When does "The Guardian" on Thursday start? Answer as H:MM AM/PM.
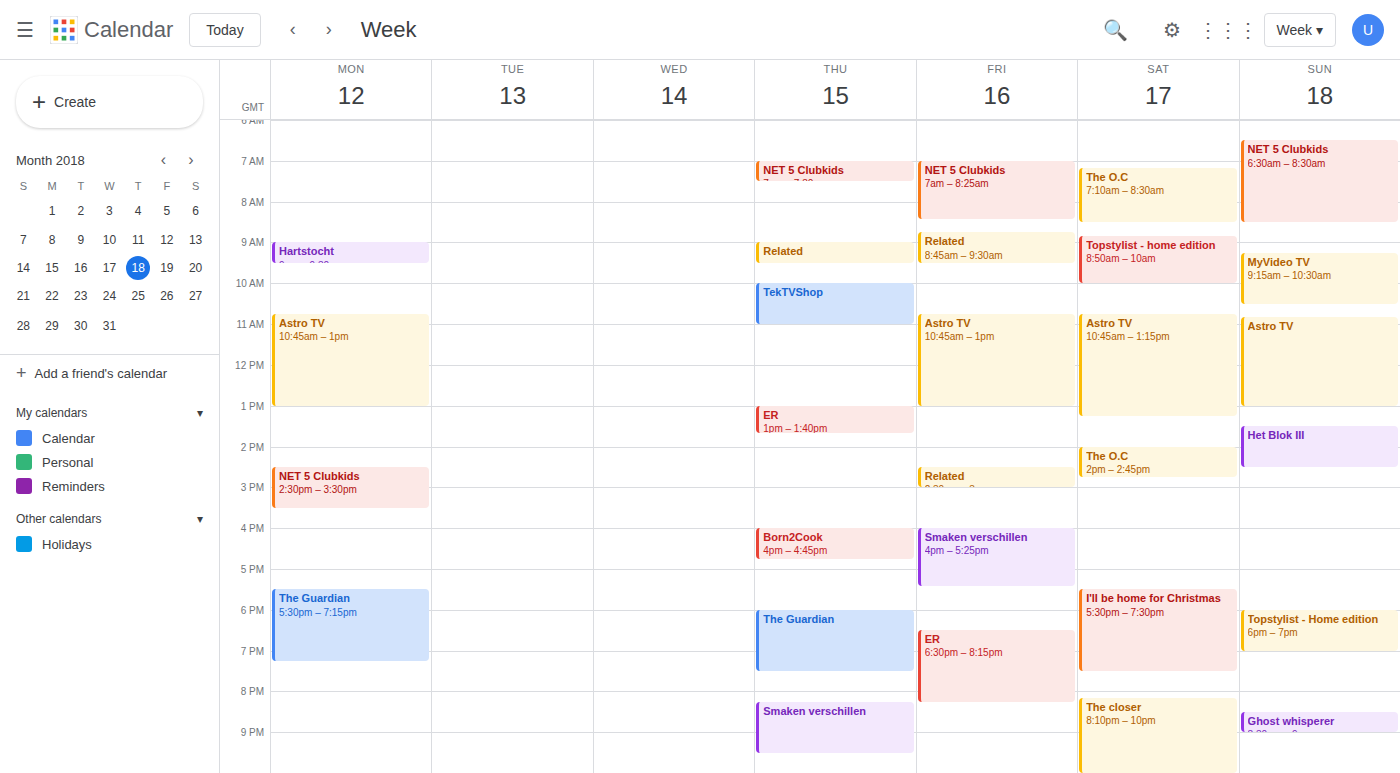
6:00 PM